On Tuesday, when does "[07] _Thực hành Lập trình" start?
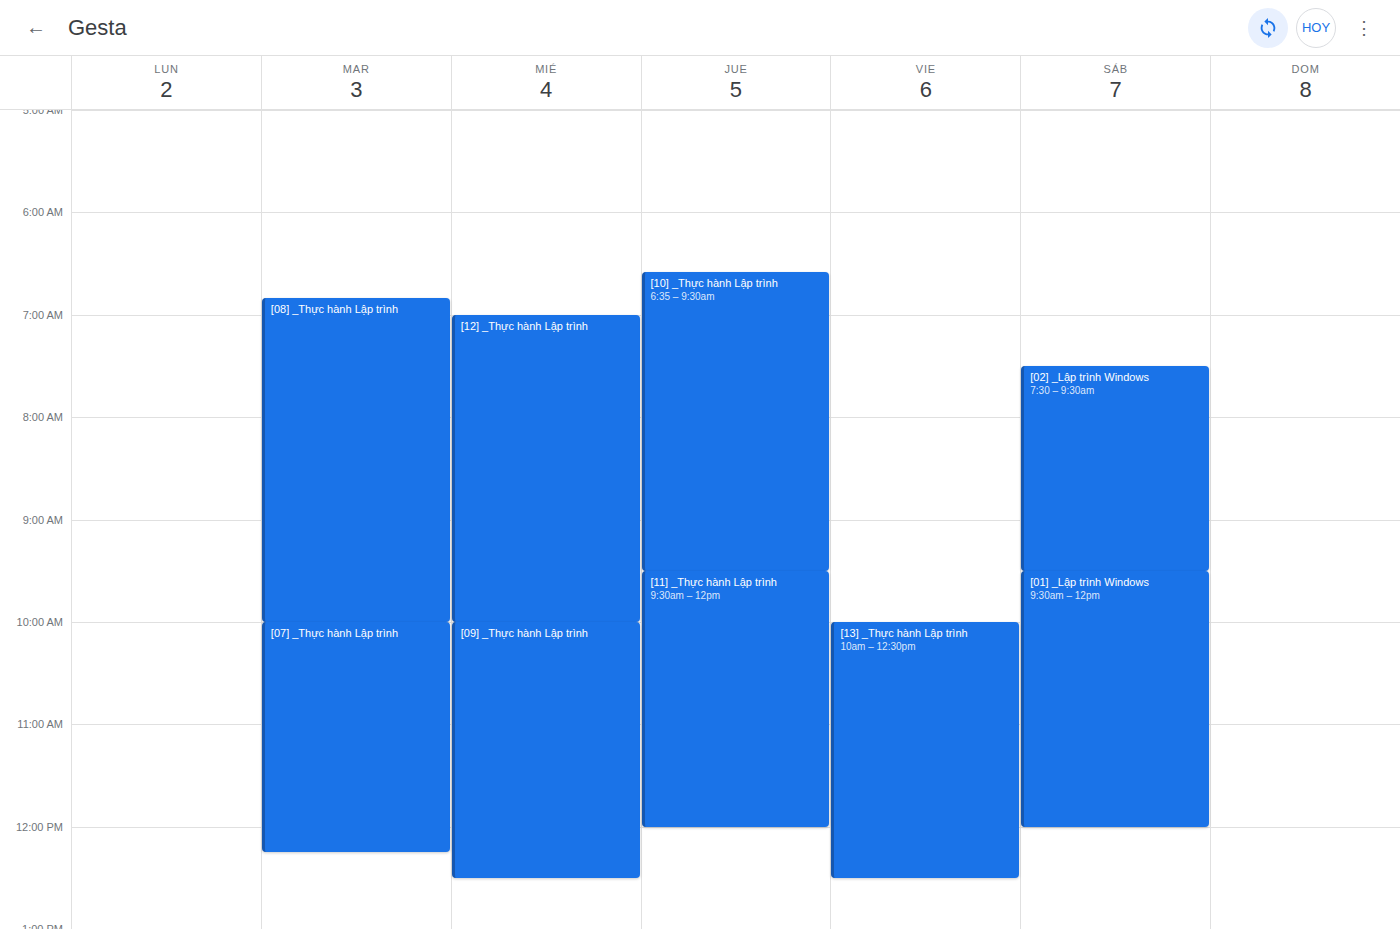
10:00 AM